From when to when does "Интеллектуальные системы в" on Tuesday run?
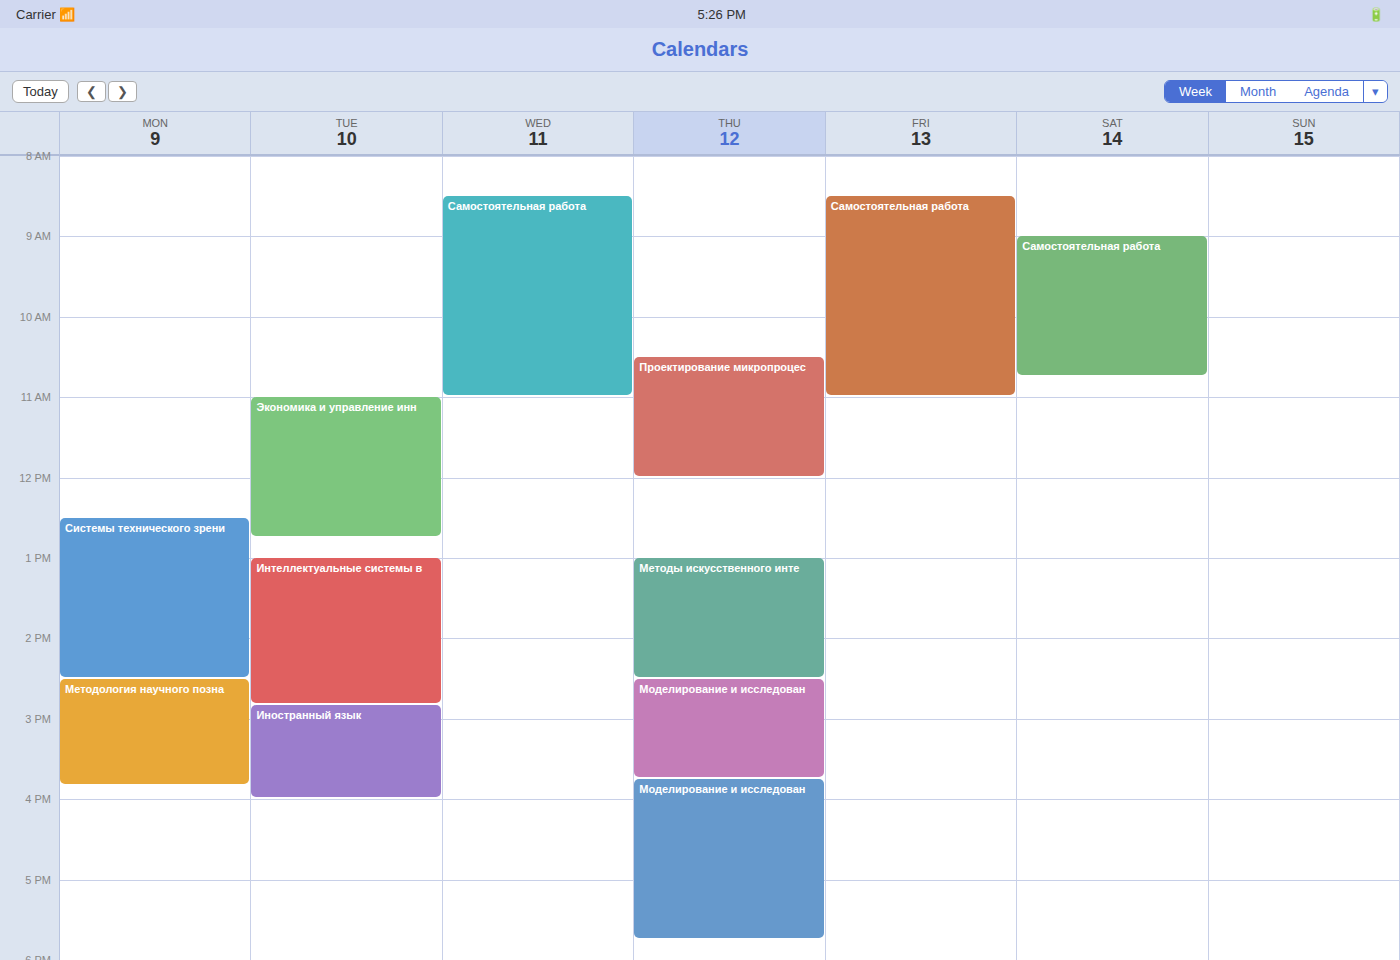
1:00 PM to 2:50 PM